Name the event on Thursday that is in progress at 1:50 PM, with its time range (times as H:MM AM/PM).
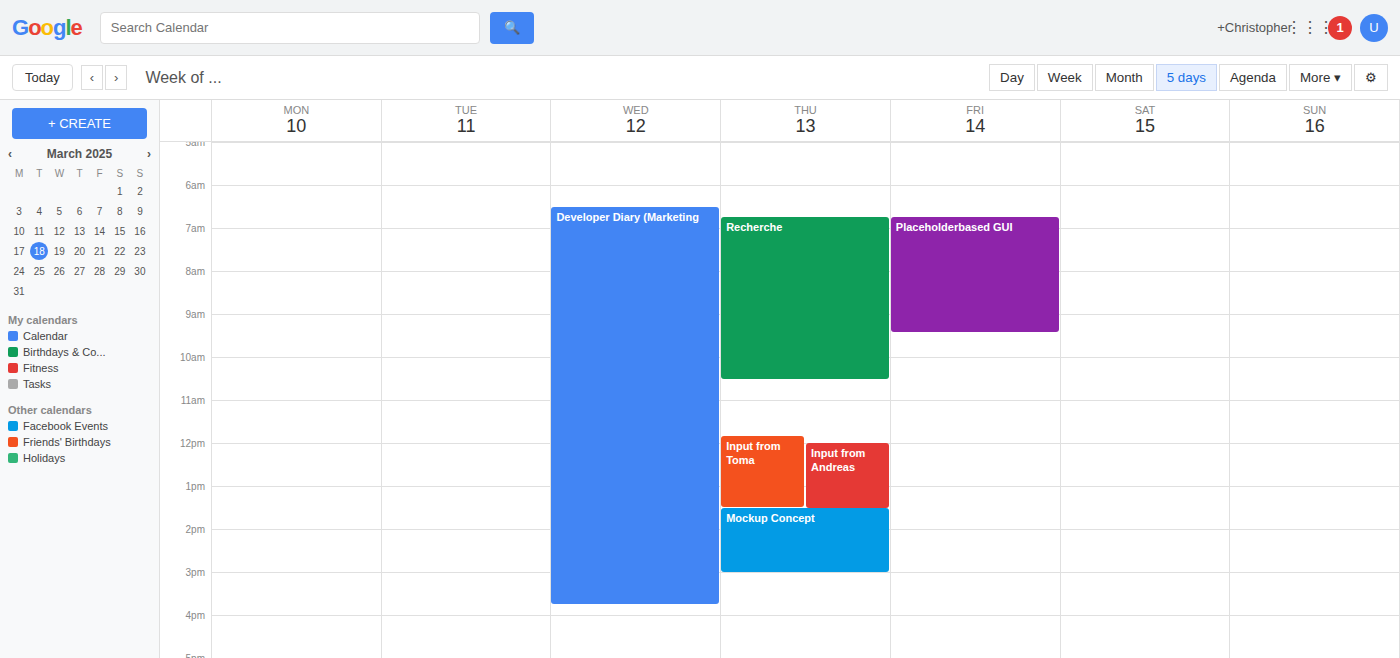
"Mockup Concept", 1:30 PM to 3:00 PM